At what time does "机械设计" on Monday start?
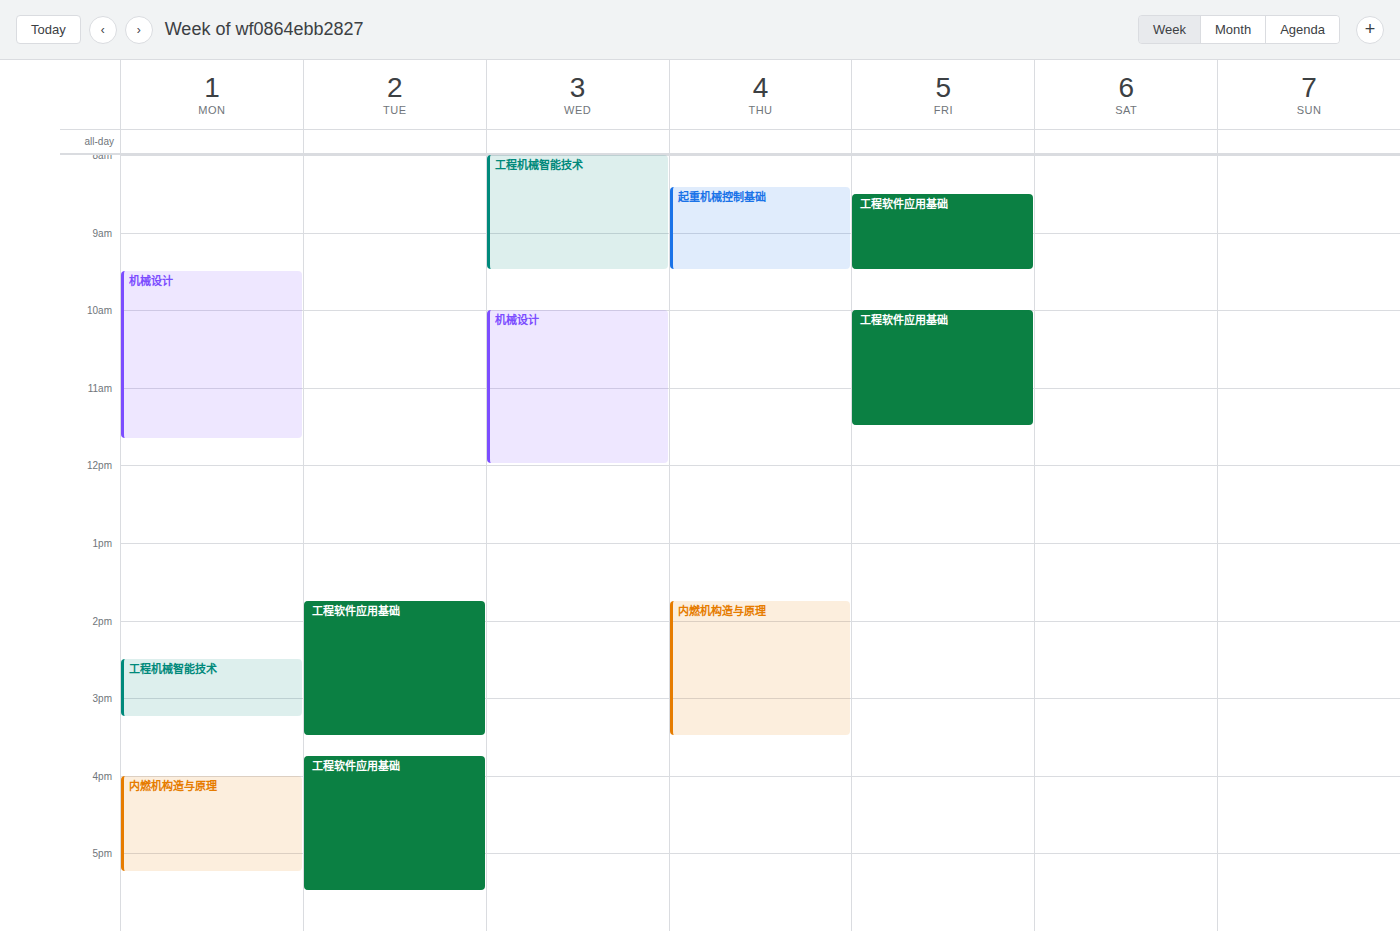
9:30 AM